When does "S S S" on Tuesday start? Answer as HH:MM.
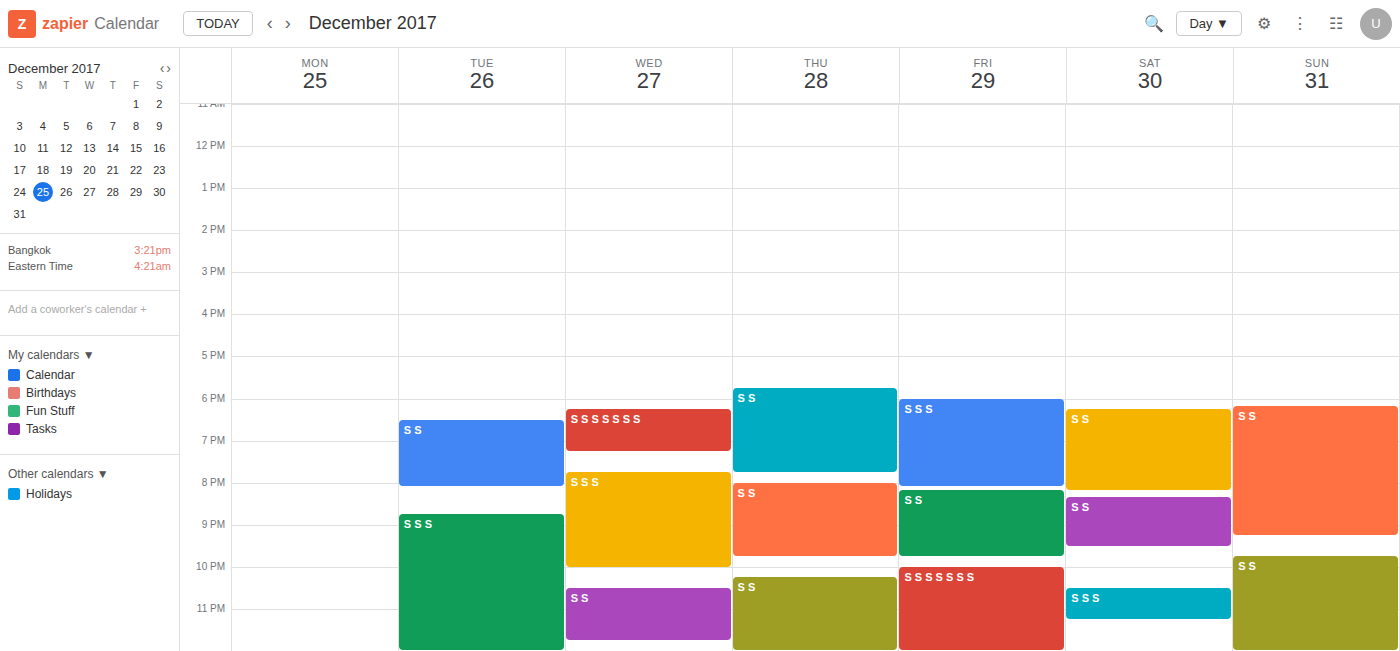
20:45